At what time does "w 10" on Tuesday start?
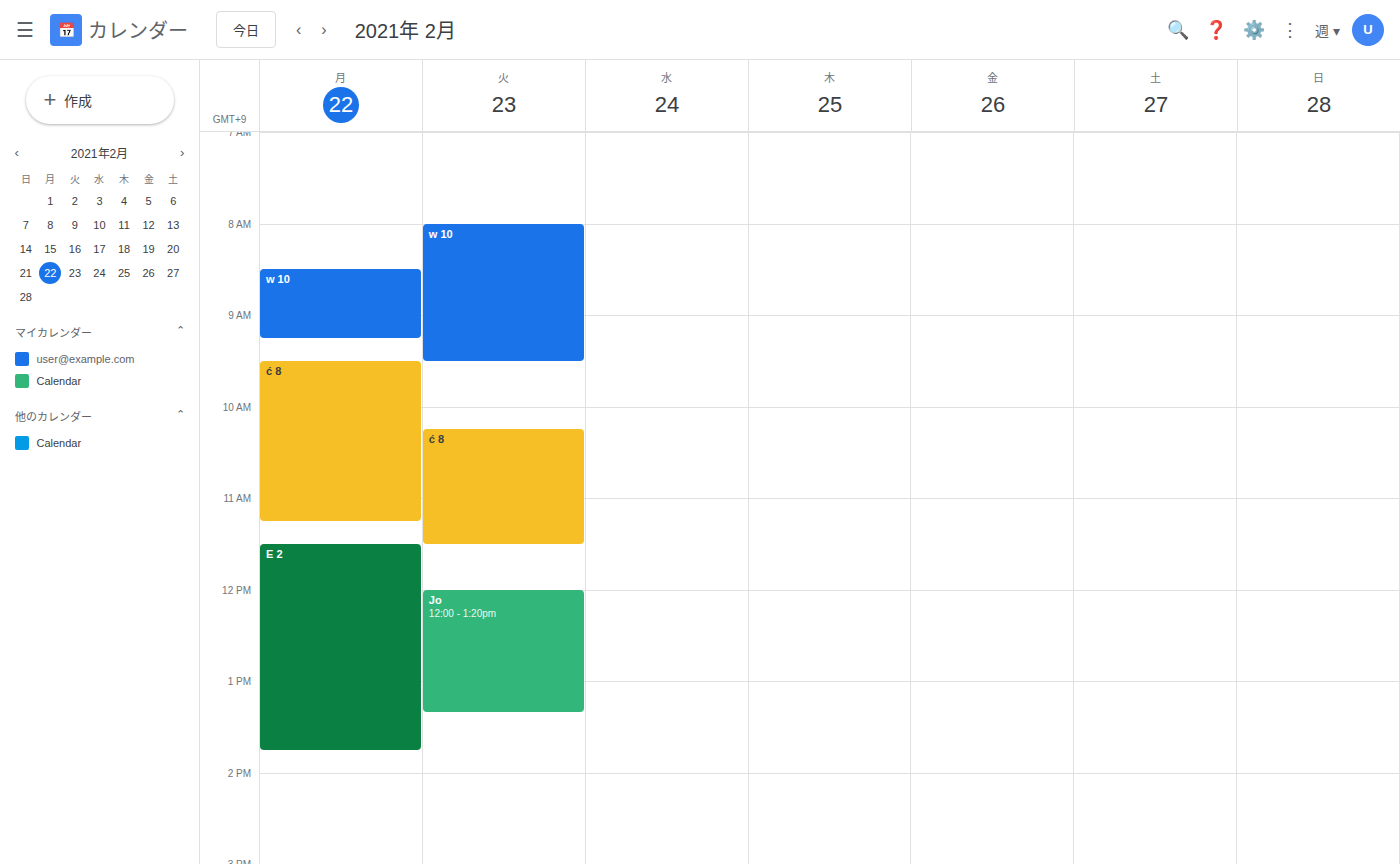
8:00 AM